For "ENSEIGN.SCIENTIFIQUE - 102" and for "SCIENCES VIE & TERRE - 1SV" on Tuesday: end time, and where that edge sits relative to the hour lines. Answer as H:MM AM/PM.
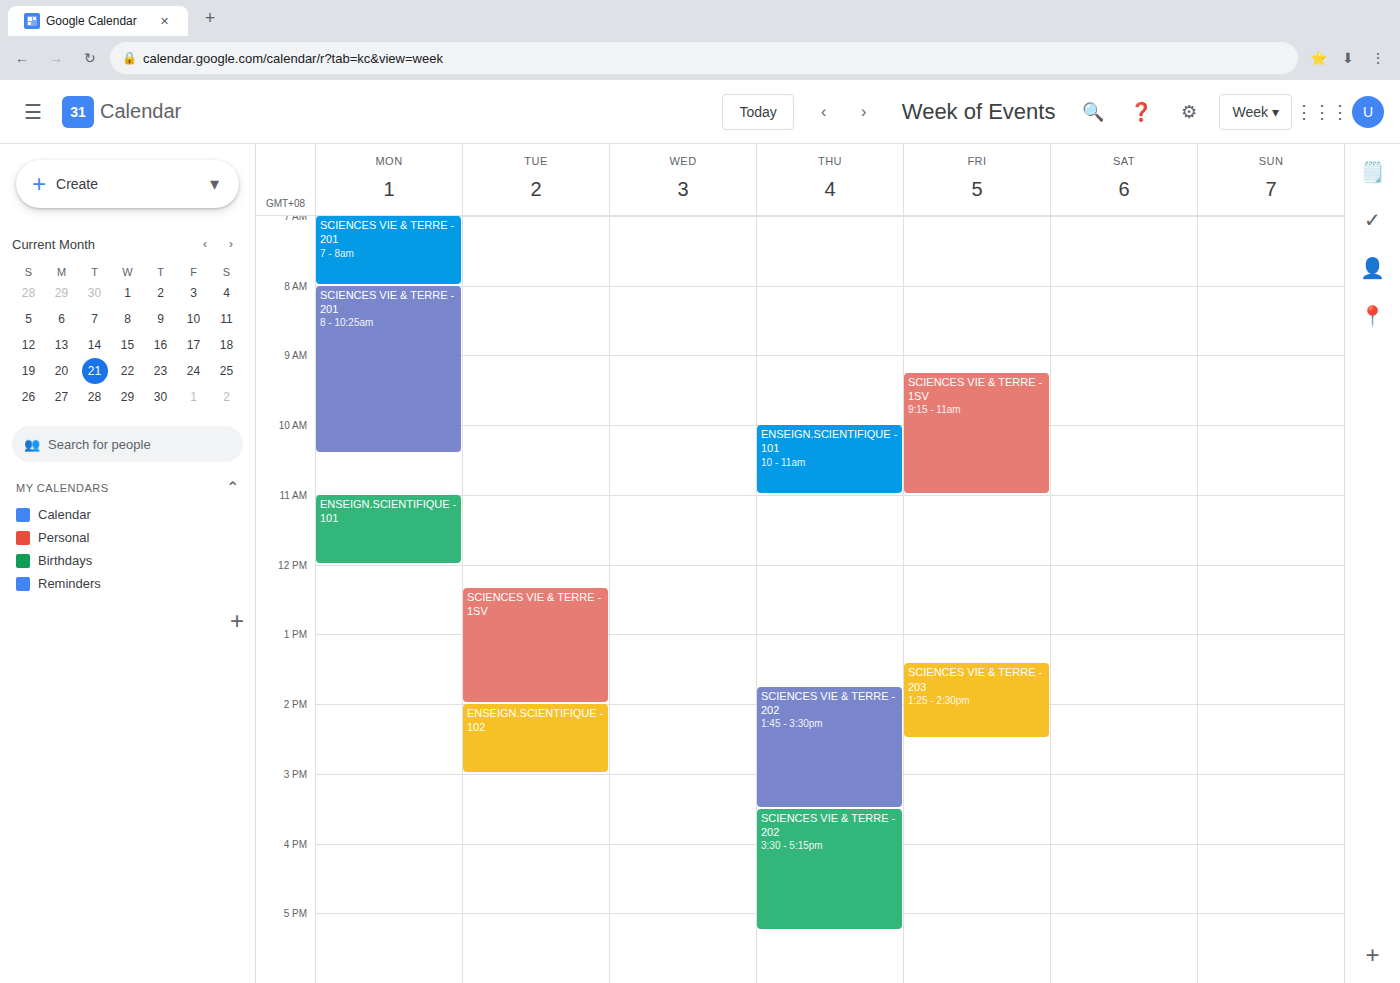
"ENSEIGN.SCIENTIFIQUE - 102": 3:00 PM, exactly on the 3 PM line. "SCIENCES VIE & TERRE - 1SV": 2:00 PM, exactly on the 2 PM line.